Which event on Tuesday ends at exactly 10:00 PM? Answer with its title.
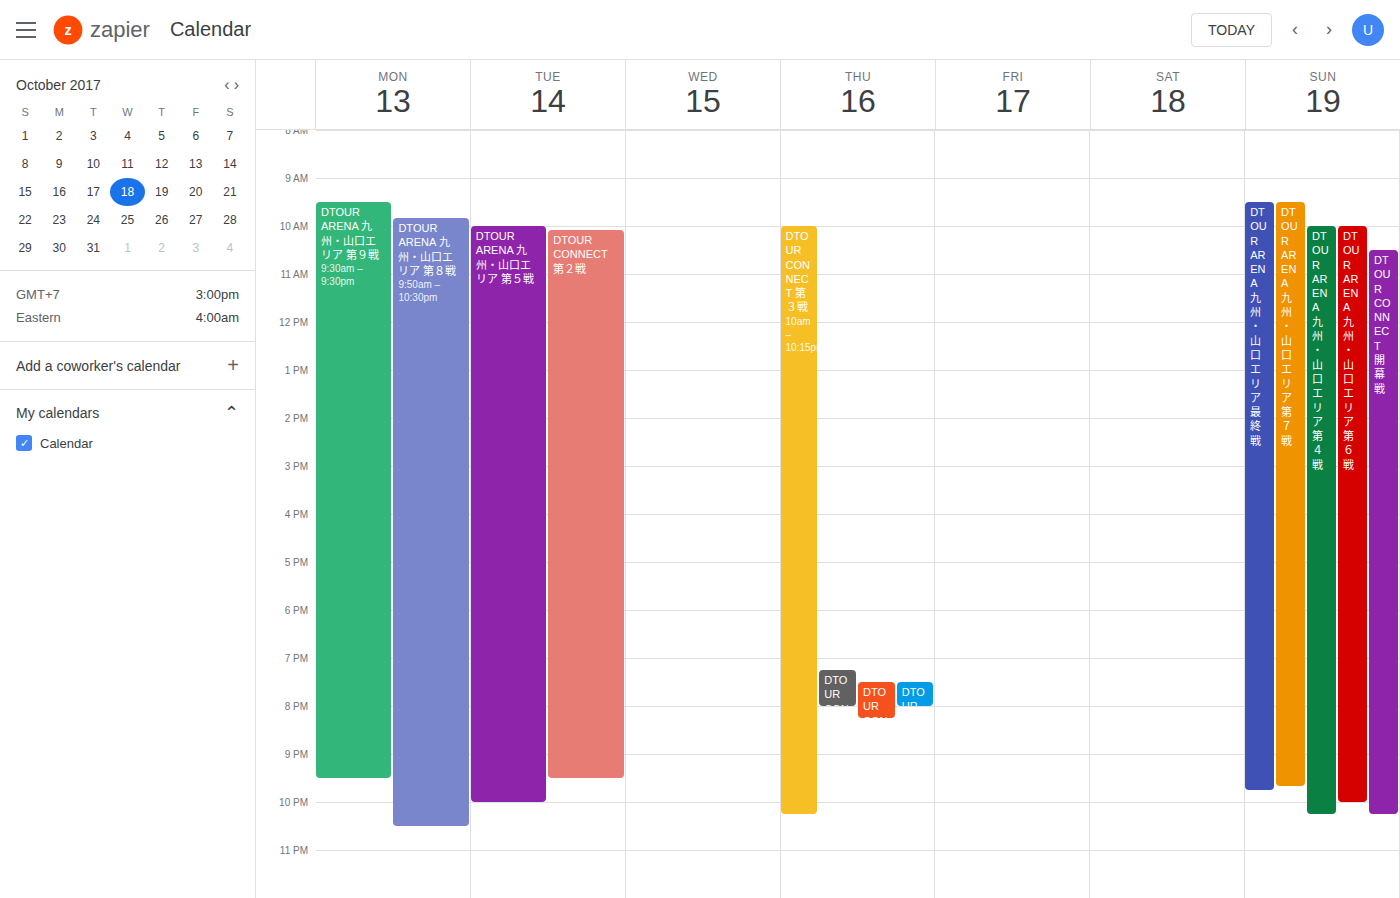
"DTOUR ARENA 九州・山口エリア 第５戦"